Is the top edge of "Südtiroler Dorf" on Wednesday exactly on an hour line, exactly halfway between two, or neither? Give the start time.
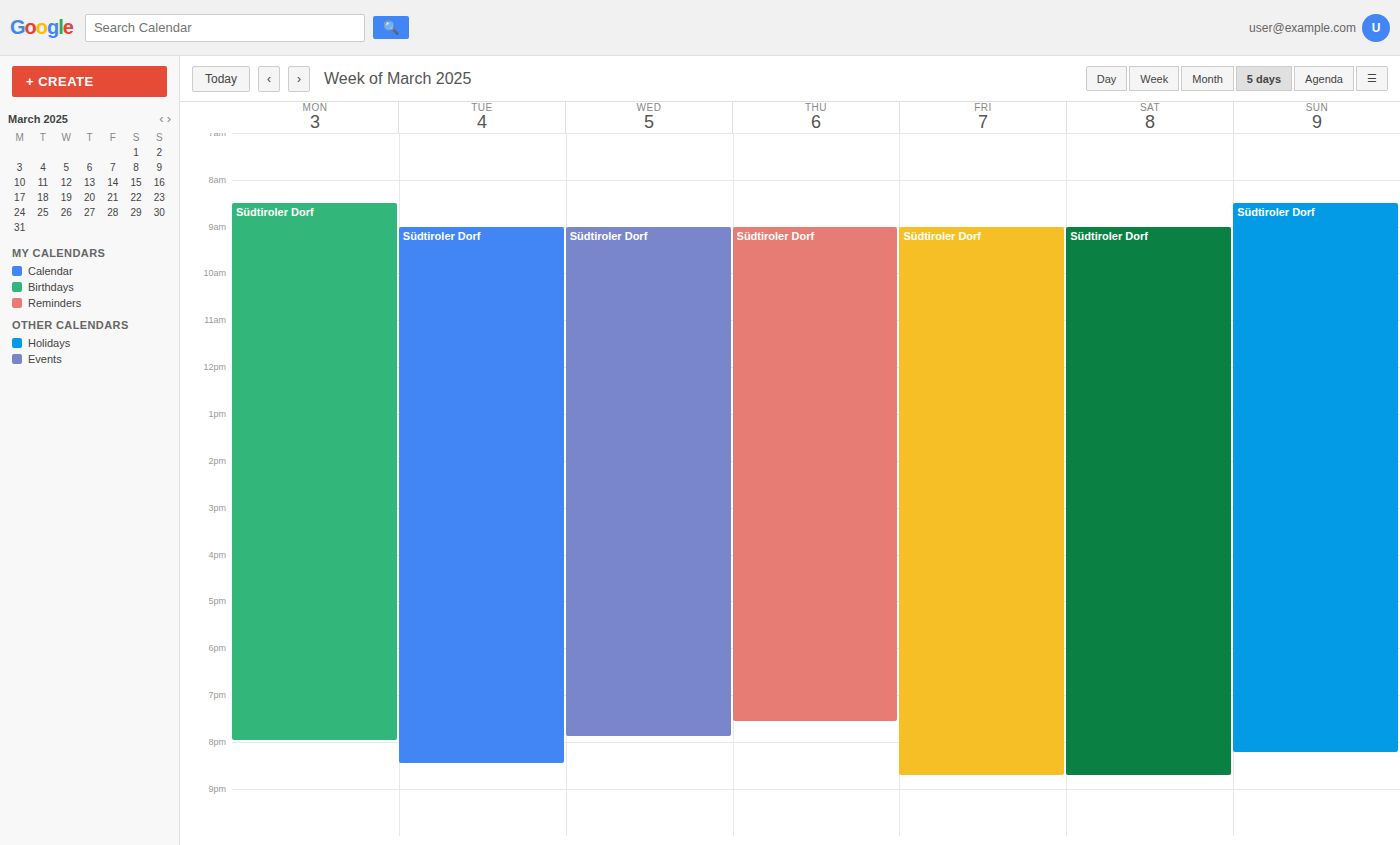
9:00 AM -- exactly on the 9 AM line.